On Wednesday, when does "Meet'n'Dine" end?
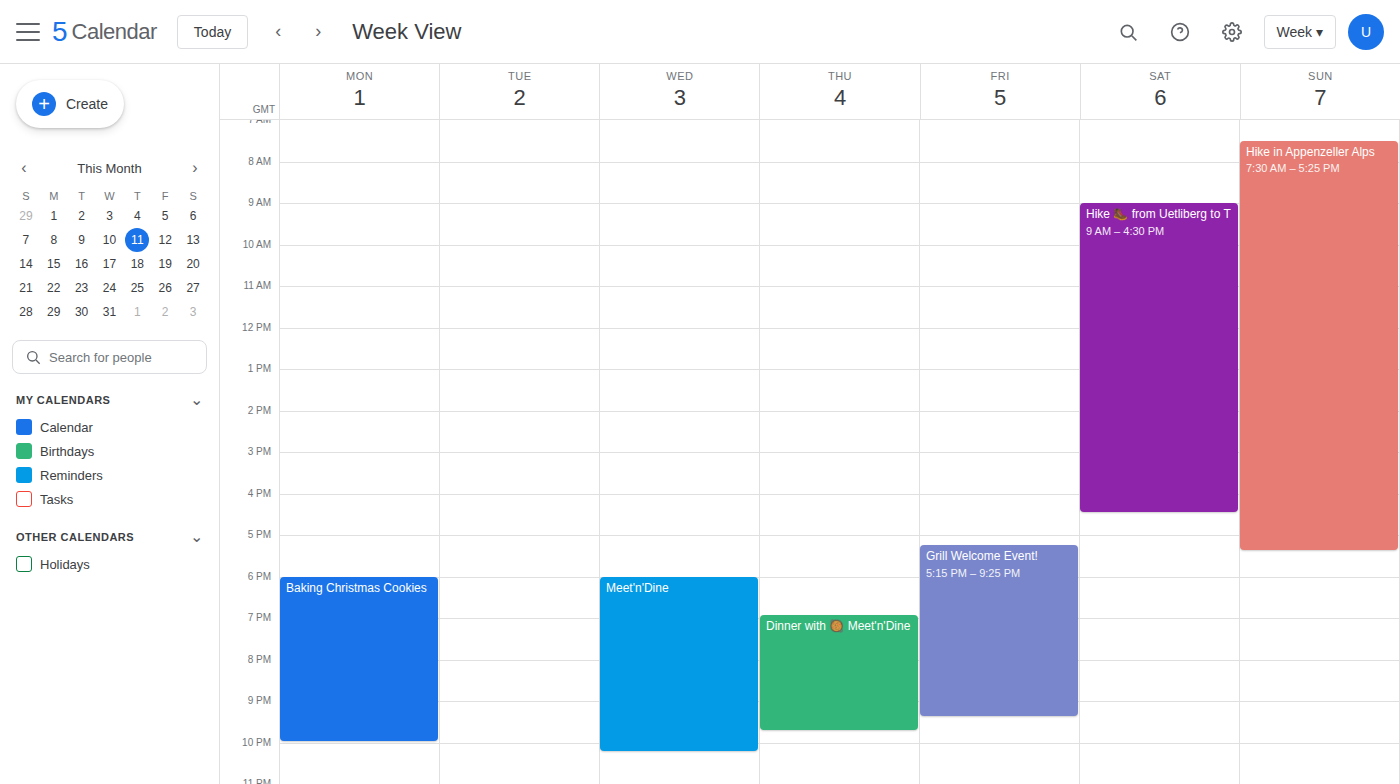
22:15